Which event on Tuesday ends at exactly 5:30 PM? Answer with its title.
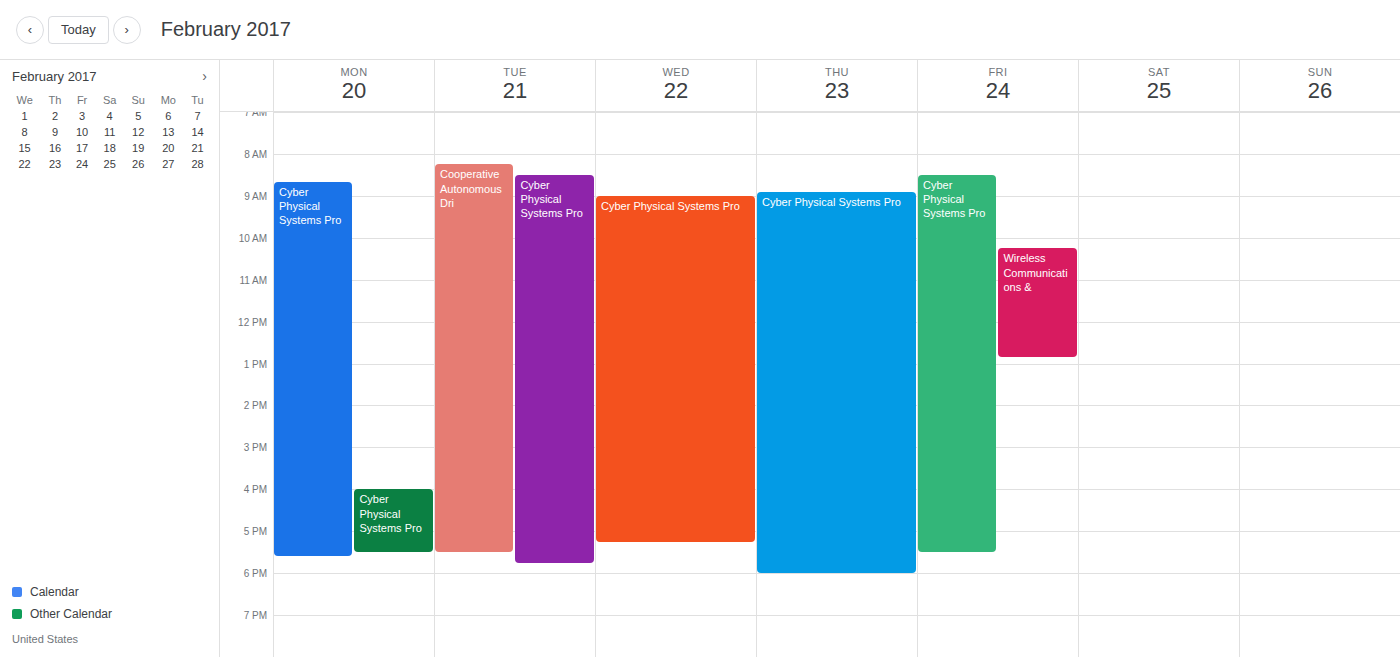
"Cooperative Autonomous Dri"